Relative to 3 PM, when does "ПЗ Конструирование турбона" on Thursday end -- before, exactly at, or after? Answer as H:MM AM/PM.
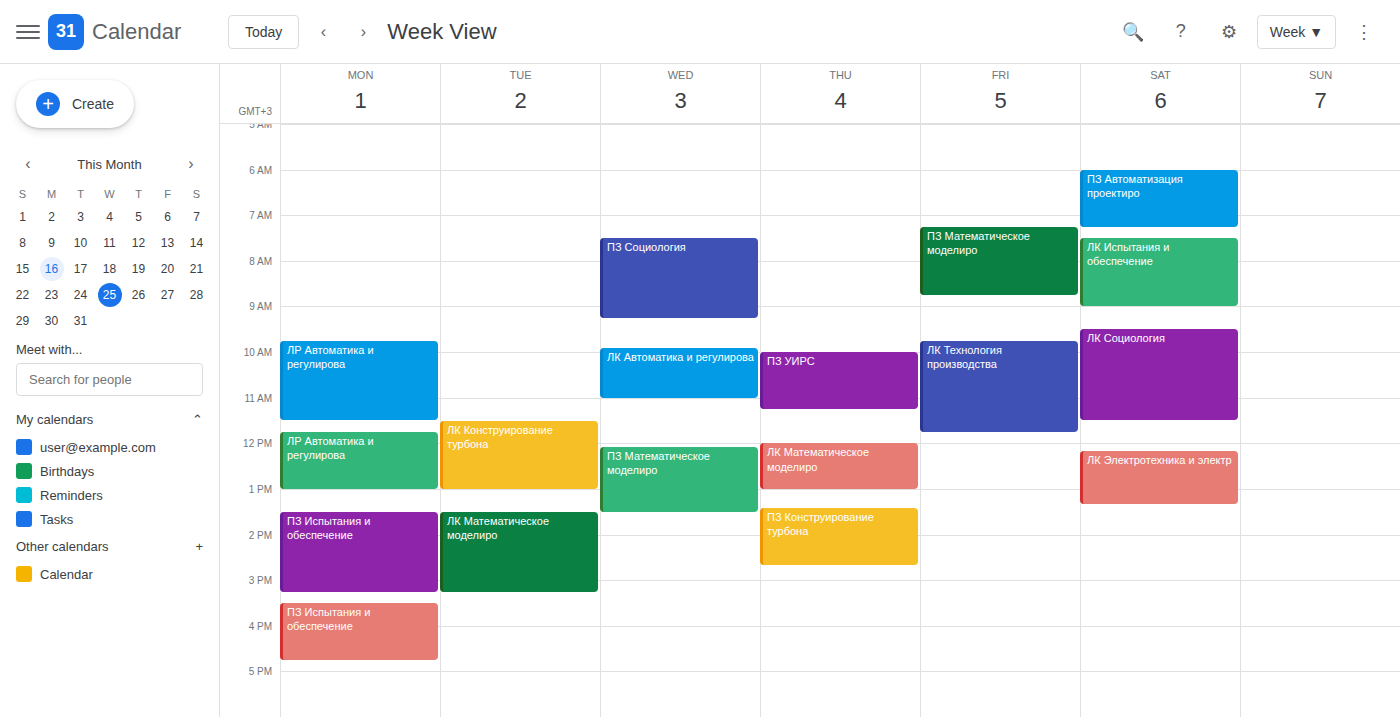
2:40 PM -- before 3 PM, 20 minutes above the 3 PM line.